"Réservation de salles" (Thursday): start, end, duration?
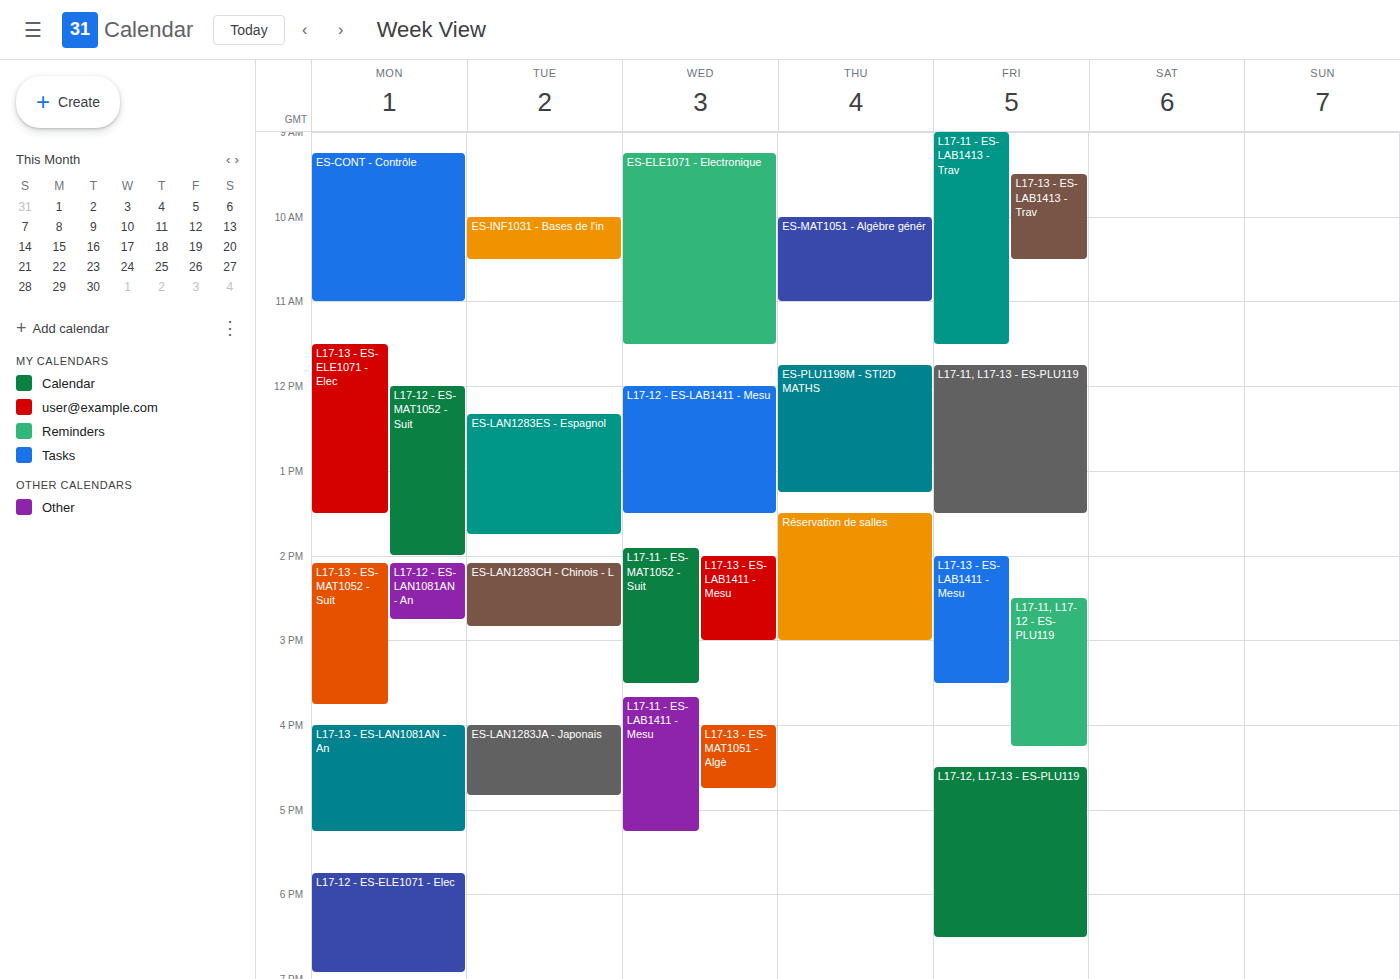
1:30 PM to 3:00 PM, 1 hour 30 minutes